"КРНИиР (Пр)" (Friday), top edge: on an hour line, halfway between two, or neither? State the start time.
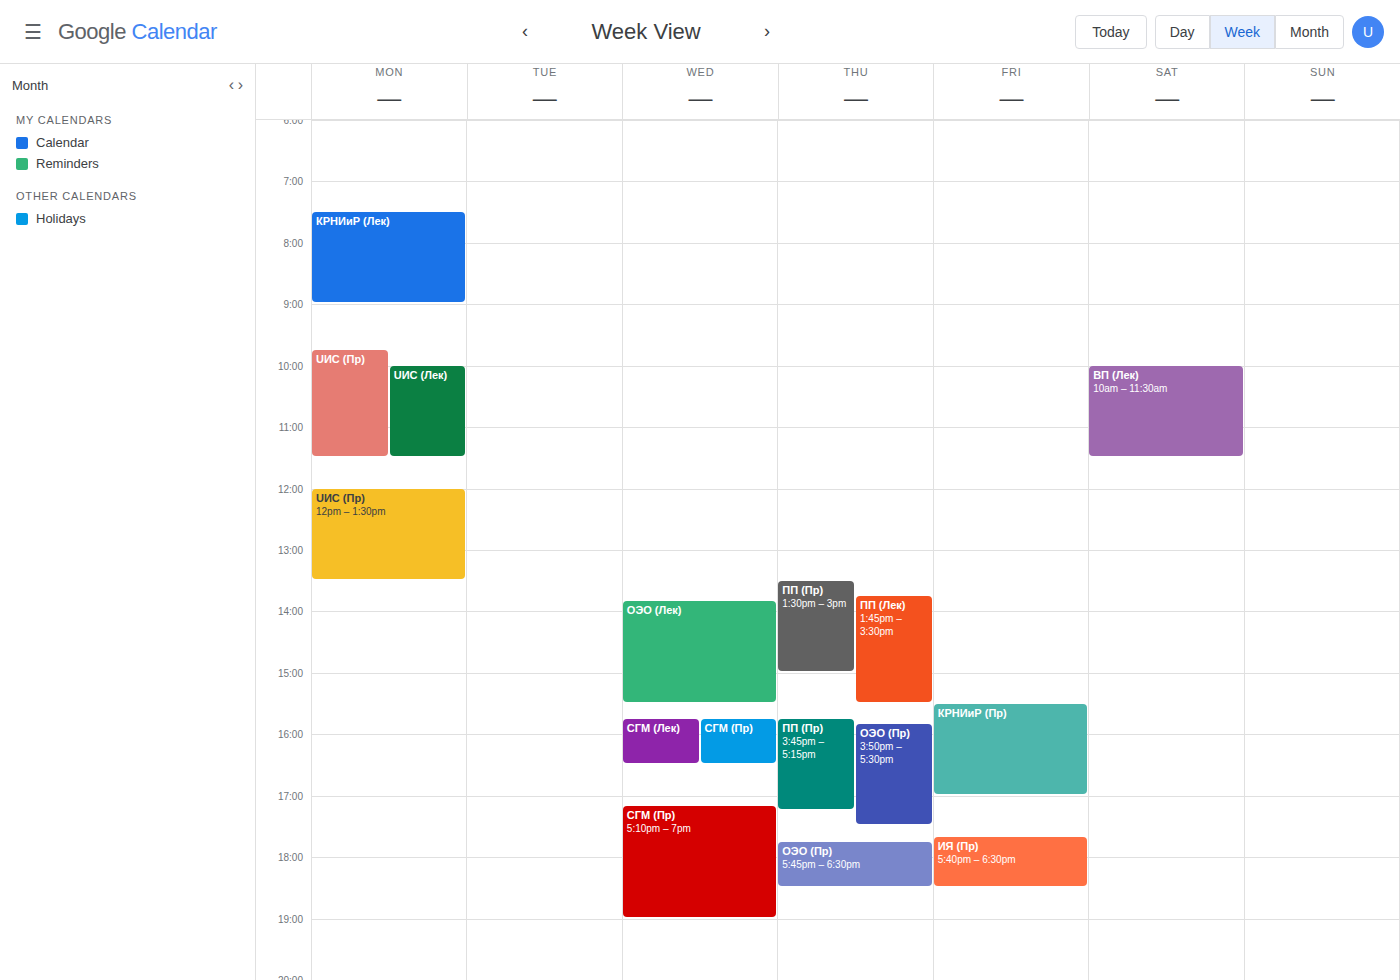
3:30 PM -- halfway between the 3 PM and 4 PM lines.